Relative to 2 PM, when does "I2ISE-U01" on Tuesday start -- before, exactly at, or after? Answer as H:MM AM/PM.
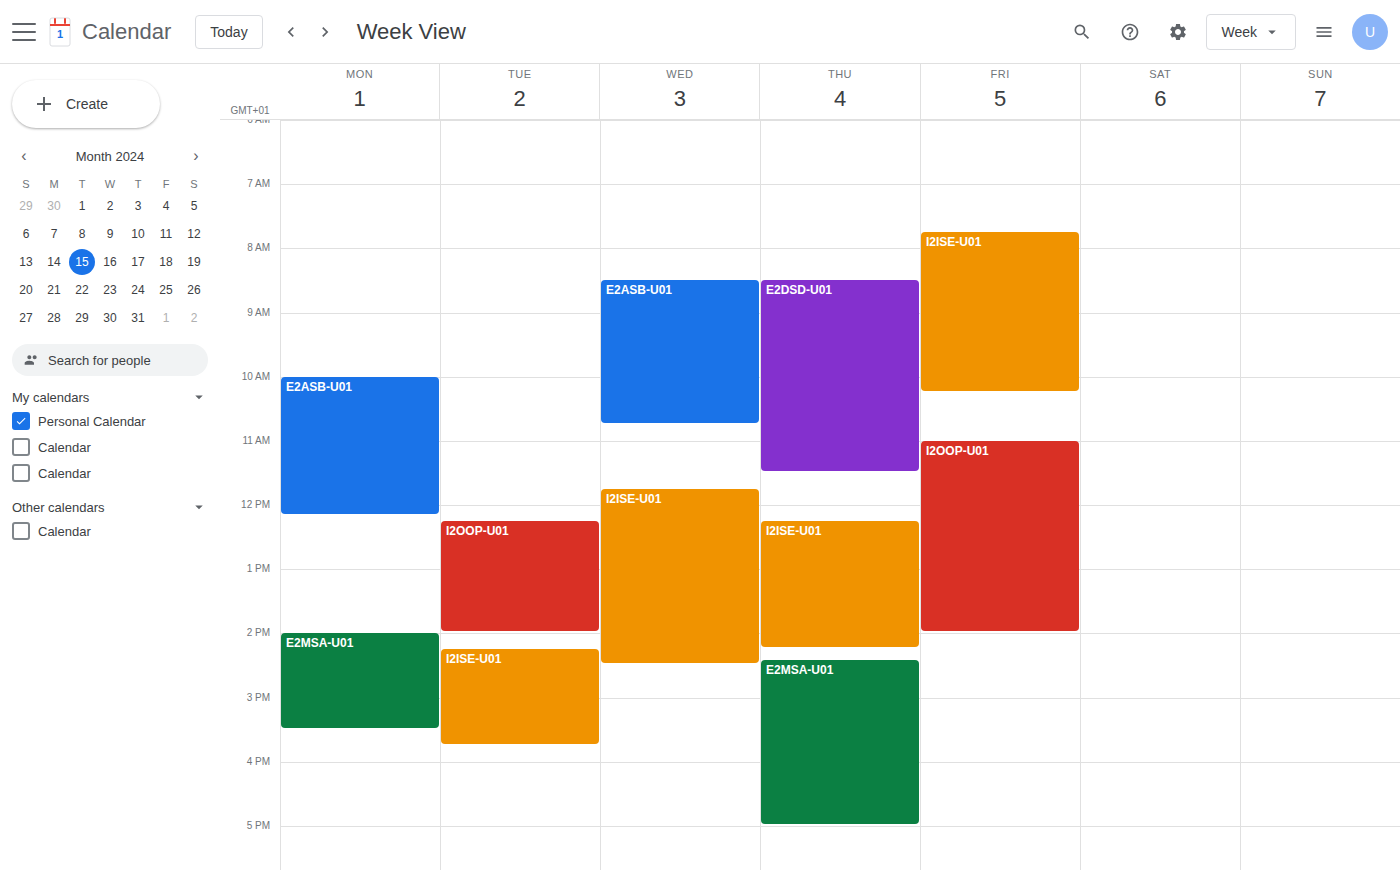
2:15 PM -- after 2 PM, 15 minutes below the 2 PM line.